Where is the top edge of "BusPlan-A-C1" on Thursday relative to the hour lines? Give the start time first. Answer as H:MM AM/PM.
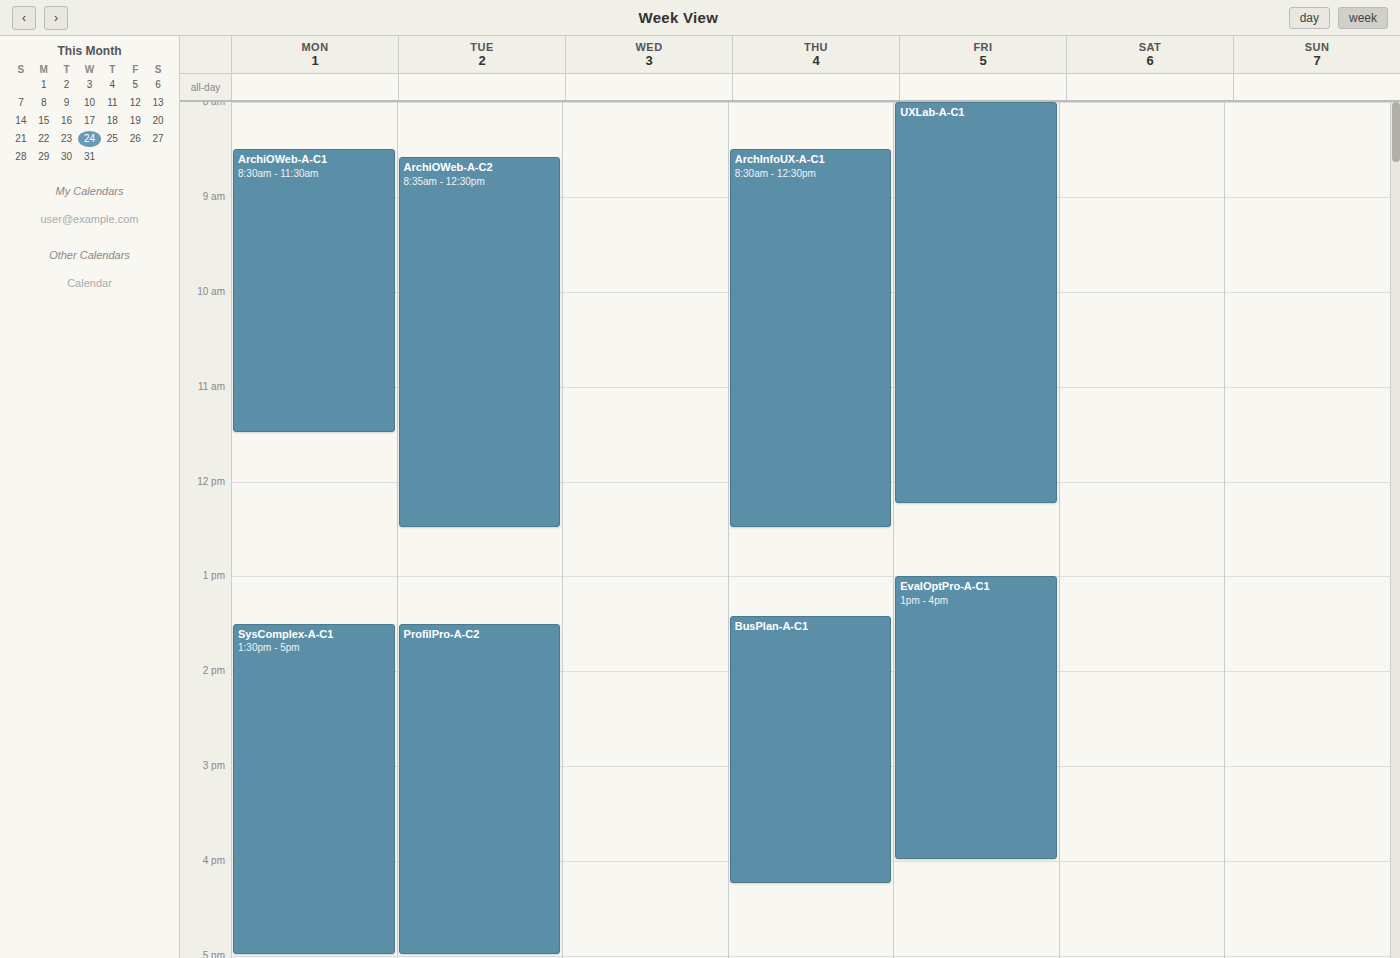
1:25 PM -- neither: 25 minutes below the 1 PM line and 35 minutes above the 2 PM line.